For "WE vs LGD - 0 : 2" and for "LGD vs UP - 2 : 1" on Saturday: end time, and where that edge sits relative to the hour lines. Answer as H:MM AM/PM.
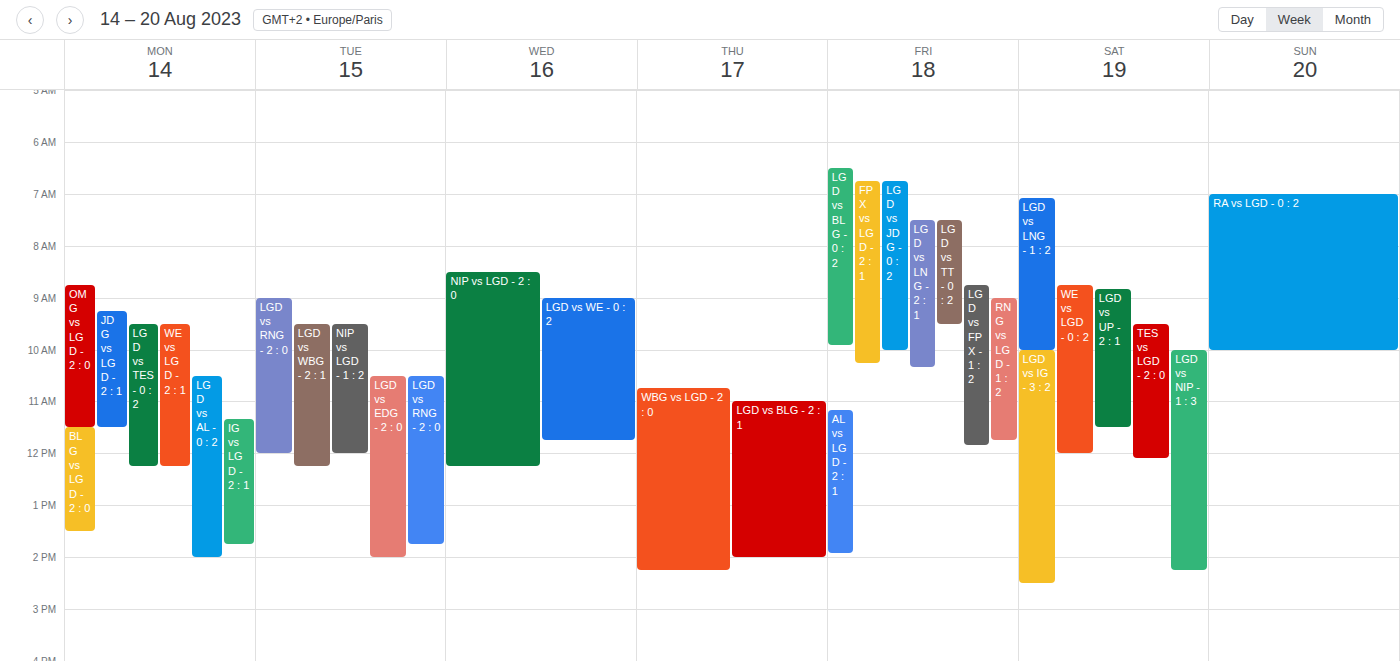
"WE vs LGD - 0 : 2": 12:00 PM, exactly on the 12 PM line. "LGD vs UP - 2 : 1": 11:30 AM, halfway between the 11 AM and 12 PM lines.